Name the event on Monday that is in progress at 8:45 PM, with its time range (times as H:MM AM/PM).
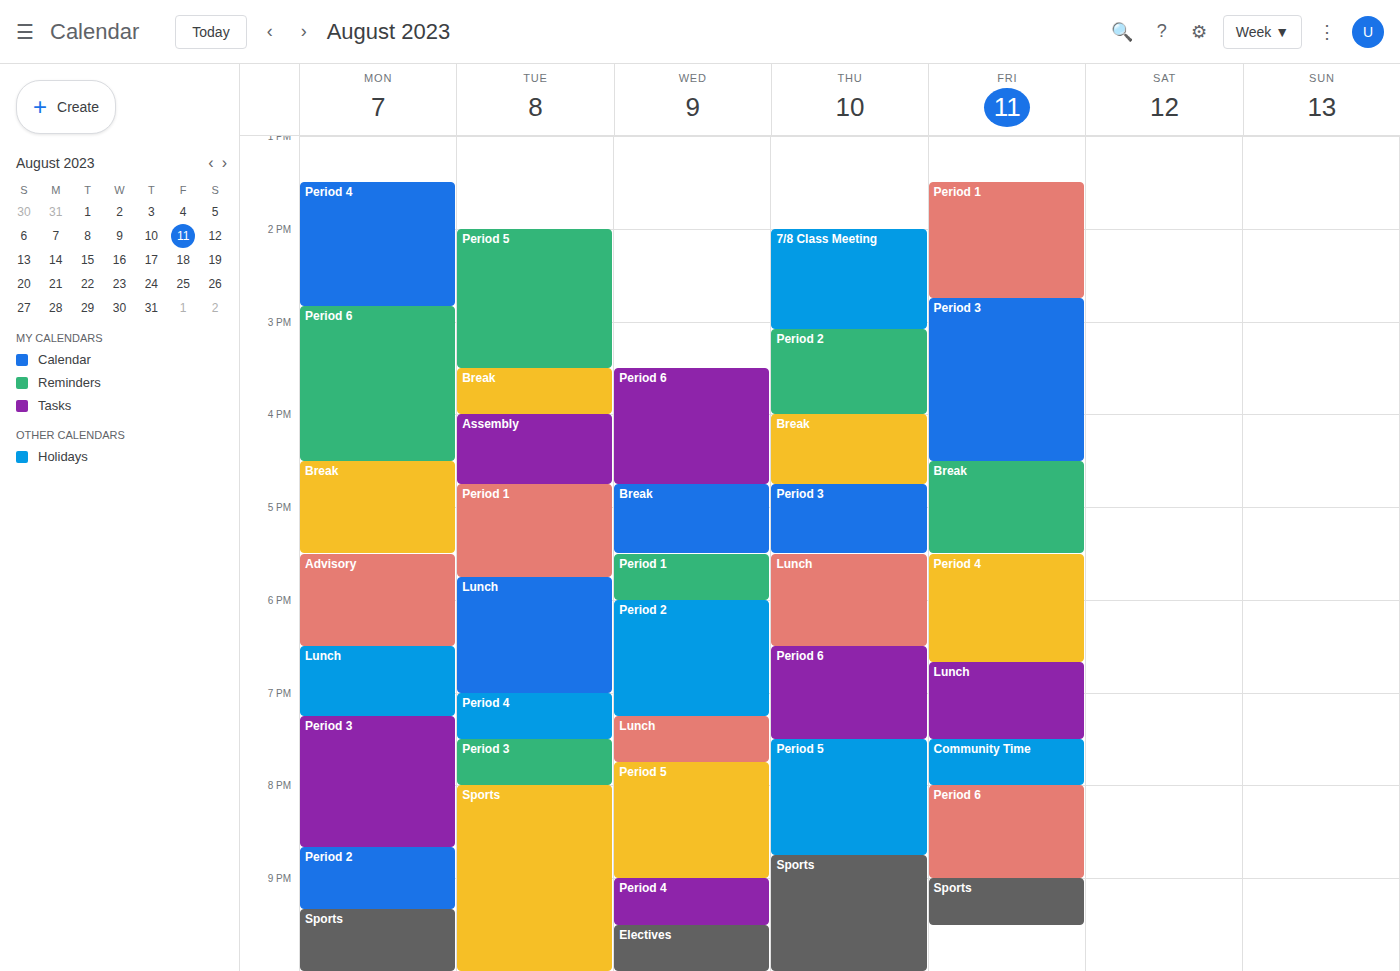
"Period 2", 8:40 PM to 9:20 PM